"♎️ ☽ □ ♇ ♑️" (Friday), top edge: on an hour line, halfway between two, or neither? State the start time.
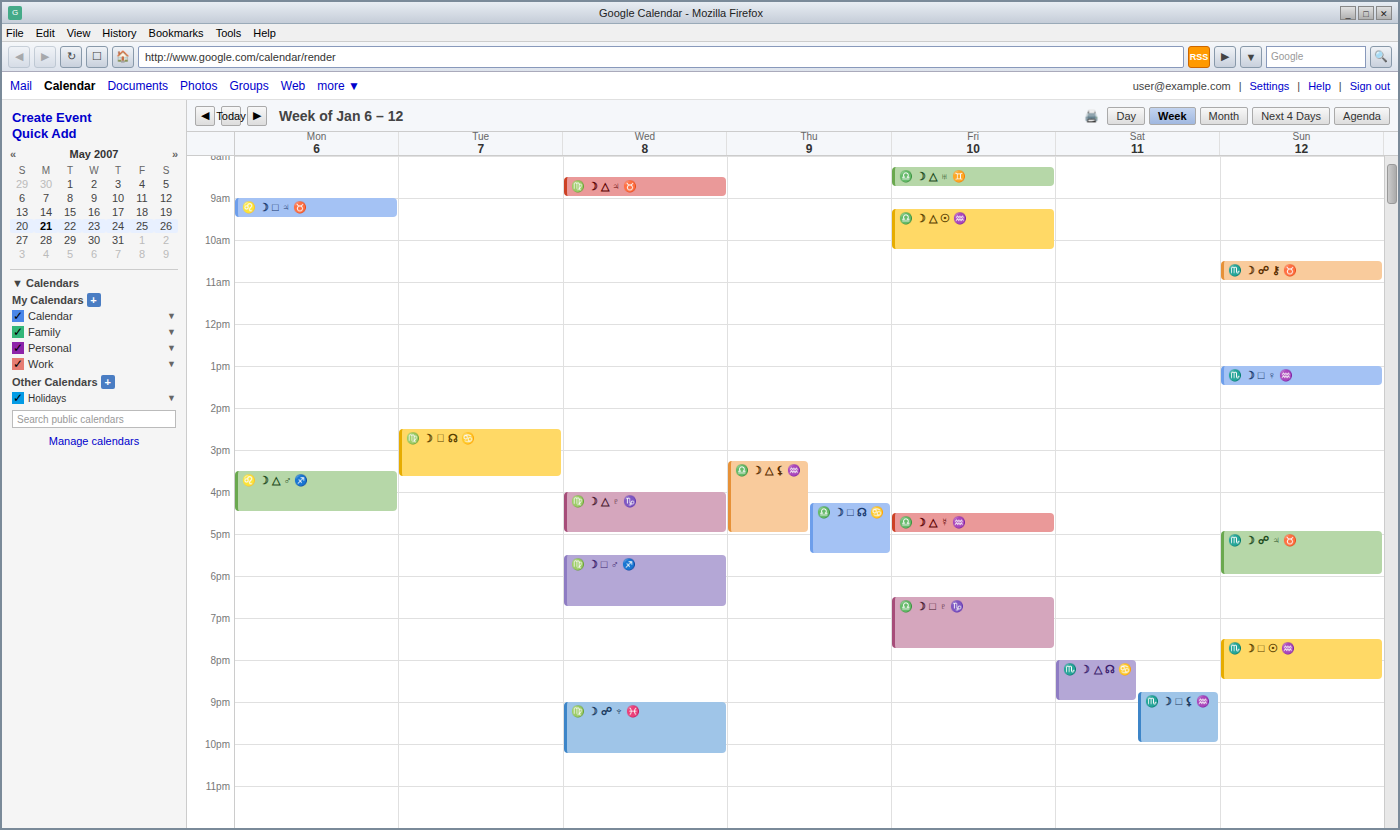
6:30 PM -- halfway between the 6 PM and 7 PM lines.